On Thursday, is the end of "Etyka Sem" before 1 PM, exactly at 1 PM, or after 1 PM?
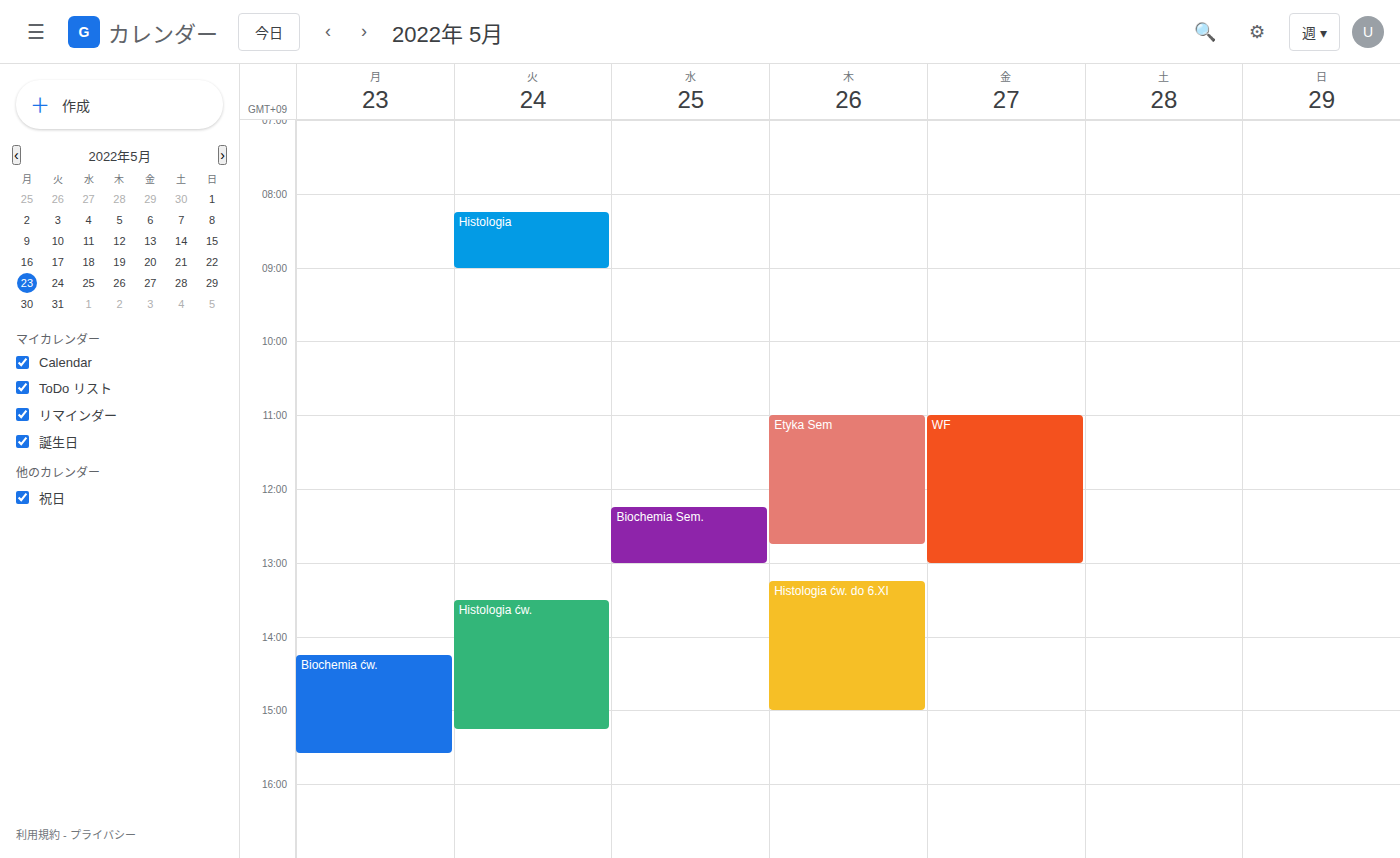
12:45 PM -- before 1 PM, 15 minutes above the 1 PM line.